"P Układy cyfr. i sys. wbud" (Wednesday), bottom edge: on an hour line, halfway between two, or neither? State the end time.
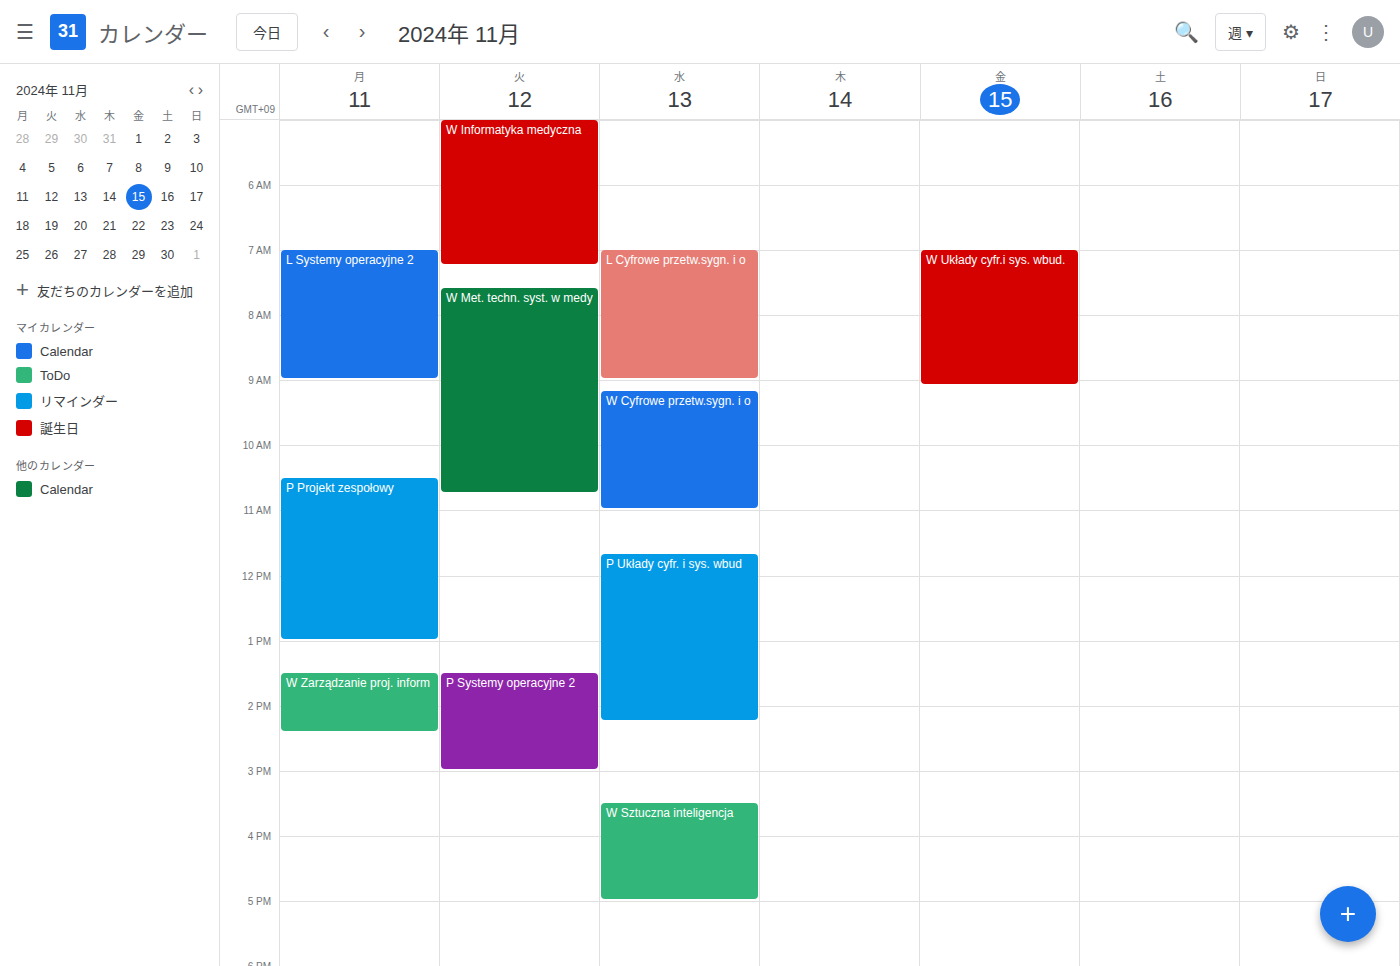
14:15 -- neither: a quarter of the way from the 14:00 line to the 15:00 line.